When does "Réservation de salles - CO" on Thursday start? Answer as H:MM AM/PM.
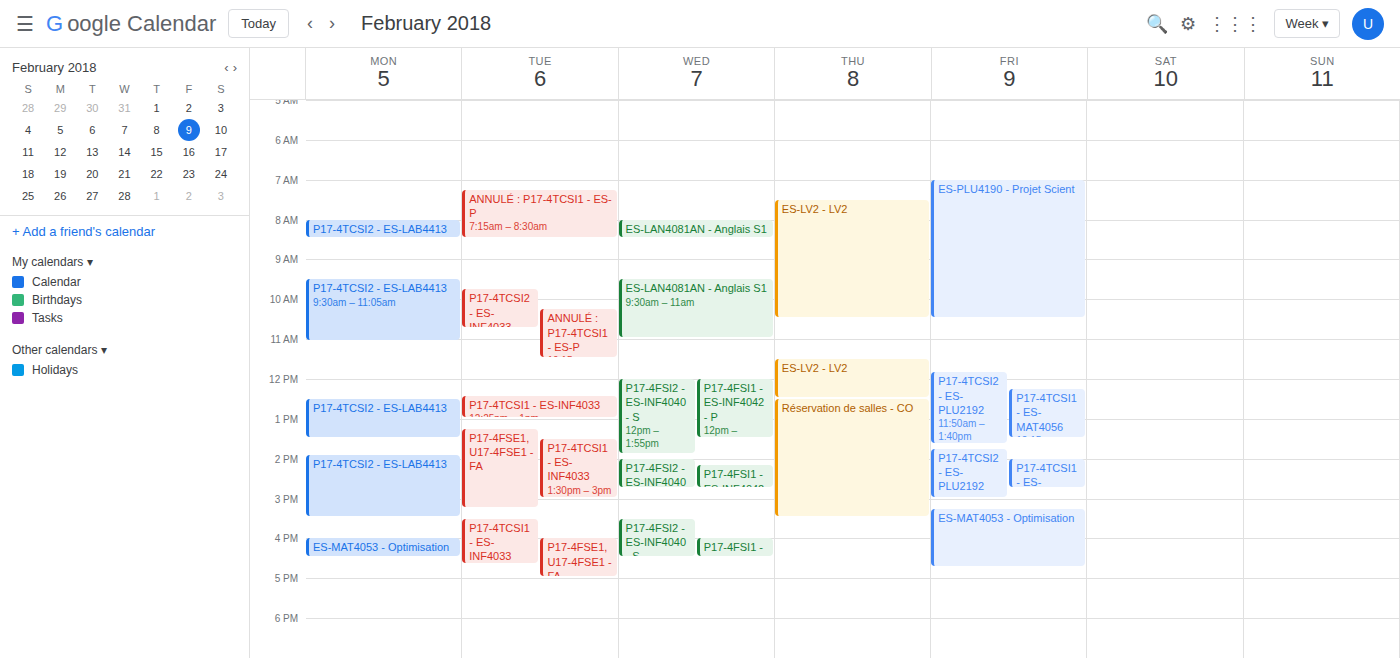
12:30 PM